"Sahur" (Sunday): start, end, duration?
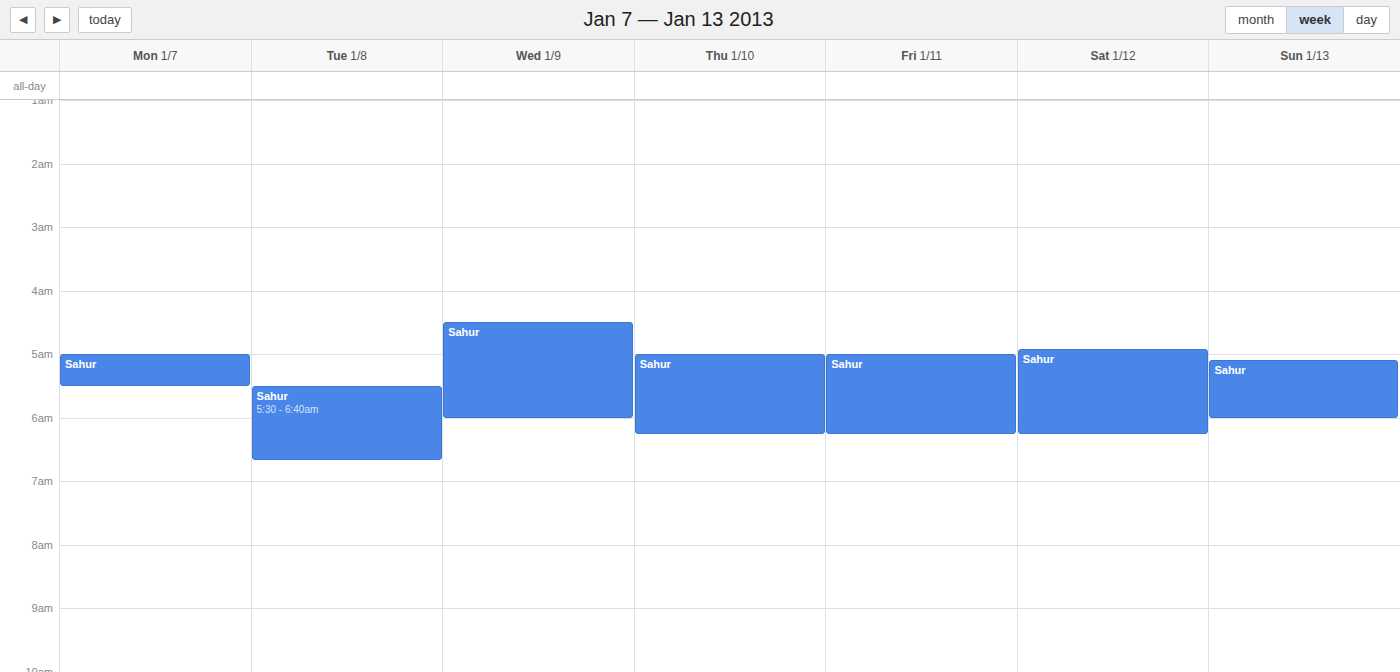
5:05 AM to 6:00 AM, 55 minutes